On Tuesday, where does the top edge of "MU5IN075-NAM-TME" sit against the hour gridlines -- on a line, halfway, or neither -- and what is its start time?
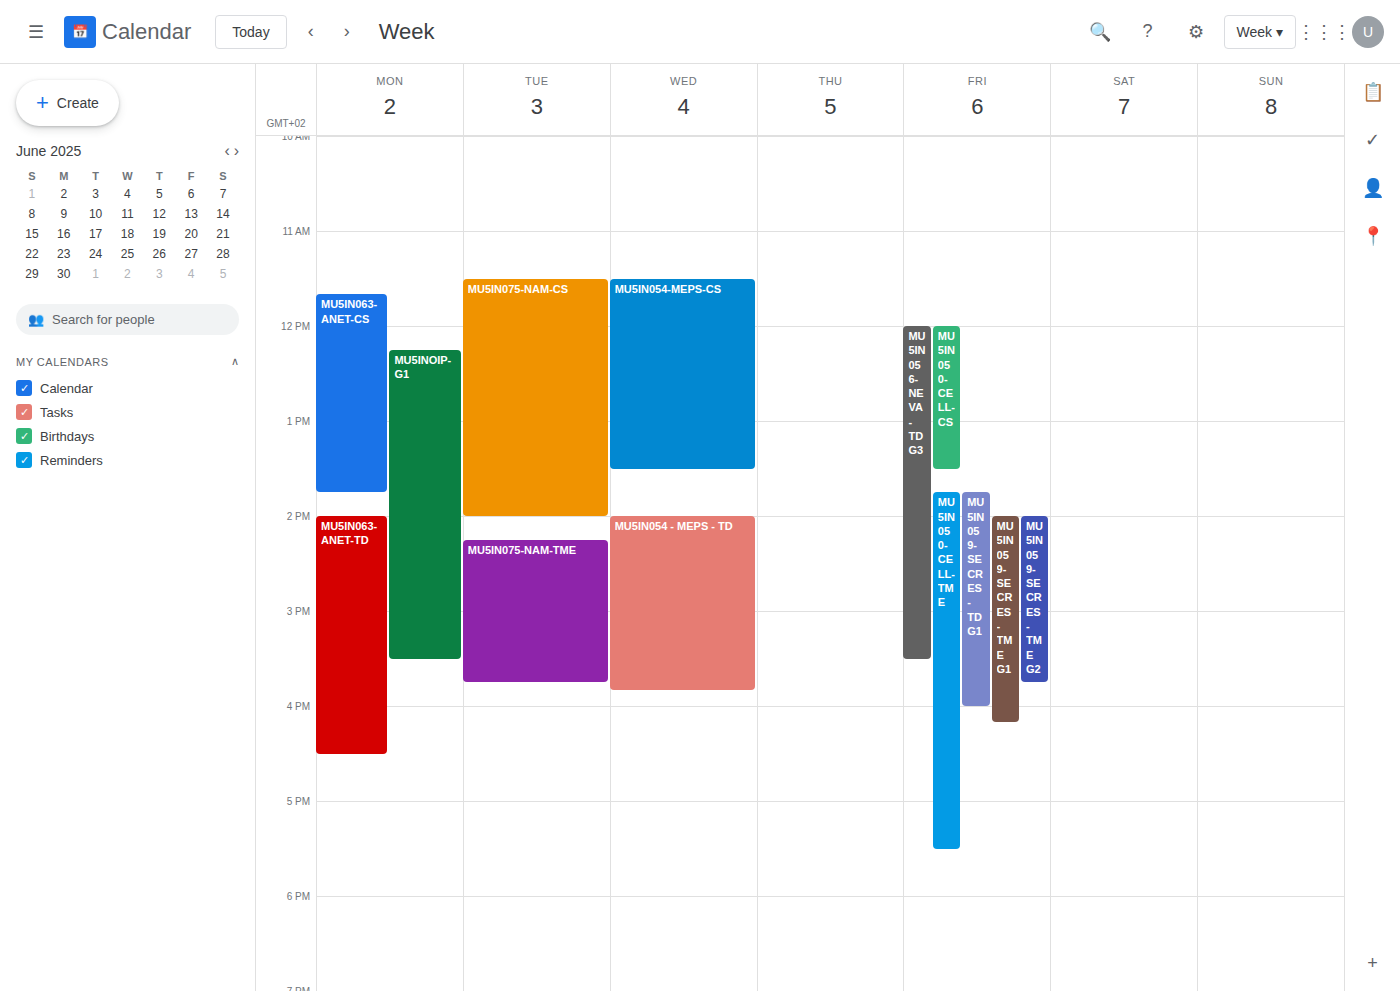
14:15 -- neither: a quarter of the way from the 14:00 line to the 15:00 line.